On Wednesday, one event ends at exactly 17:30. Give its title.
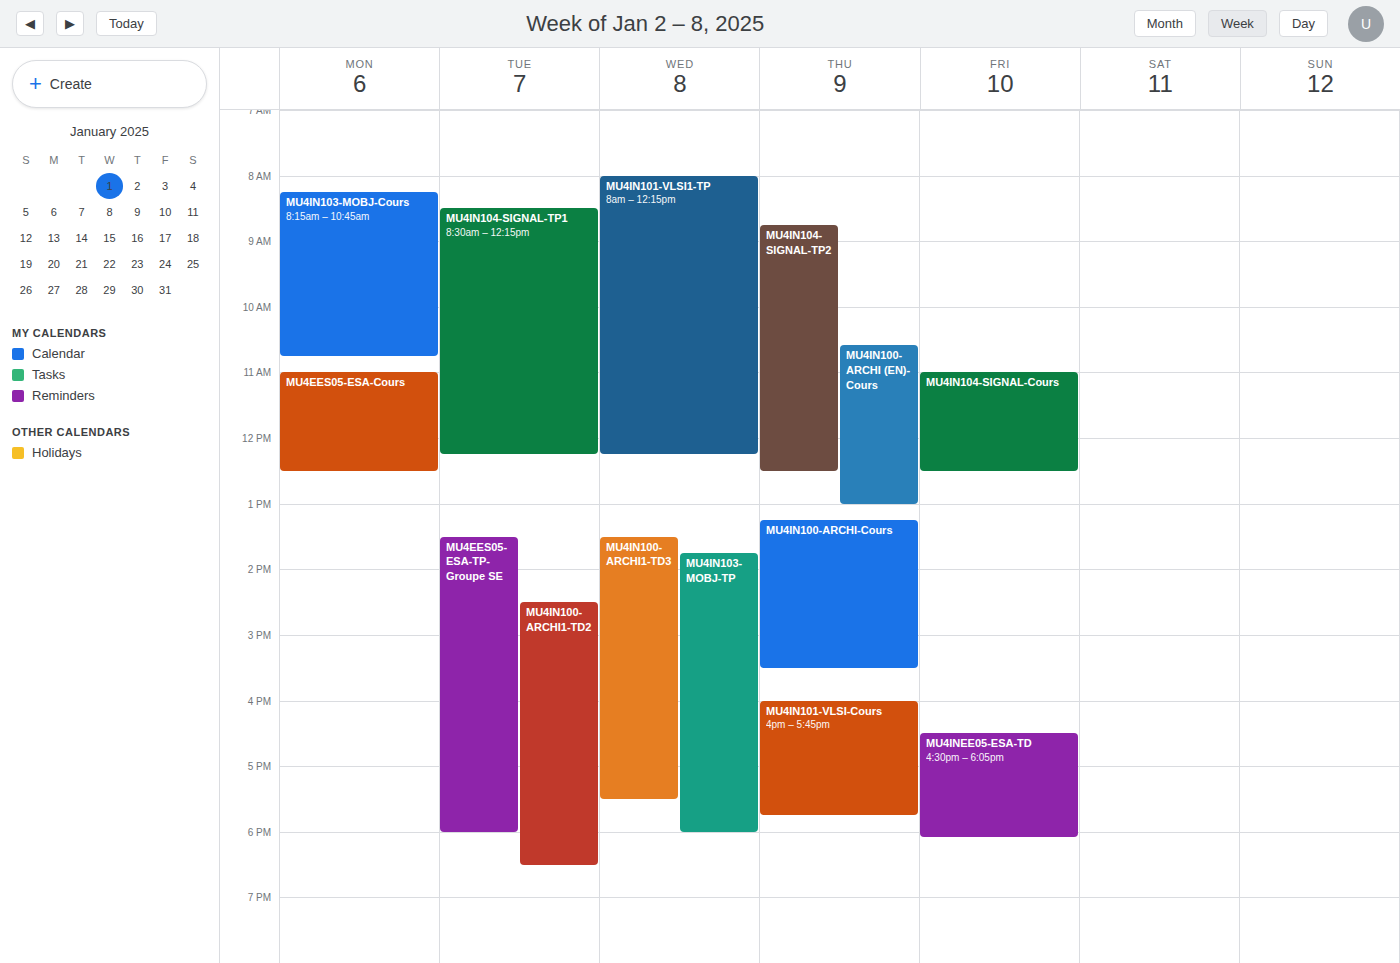
"MU4IN100-ARCHI1-TD3"